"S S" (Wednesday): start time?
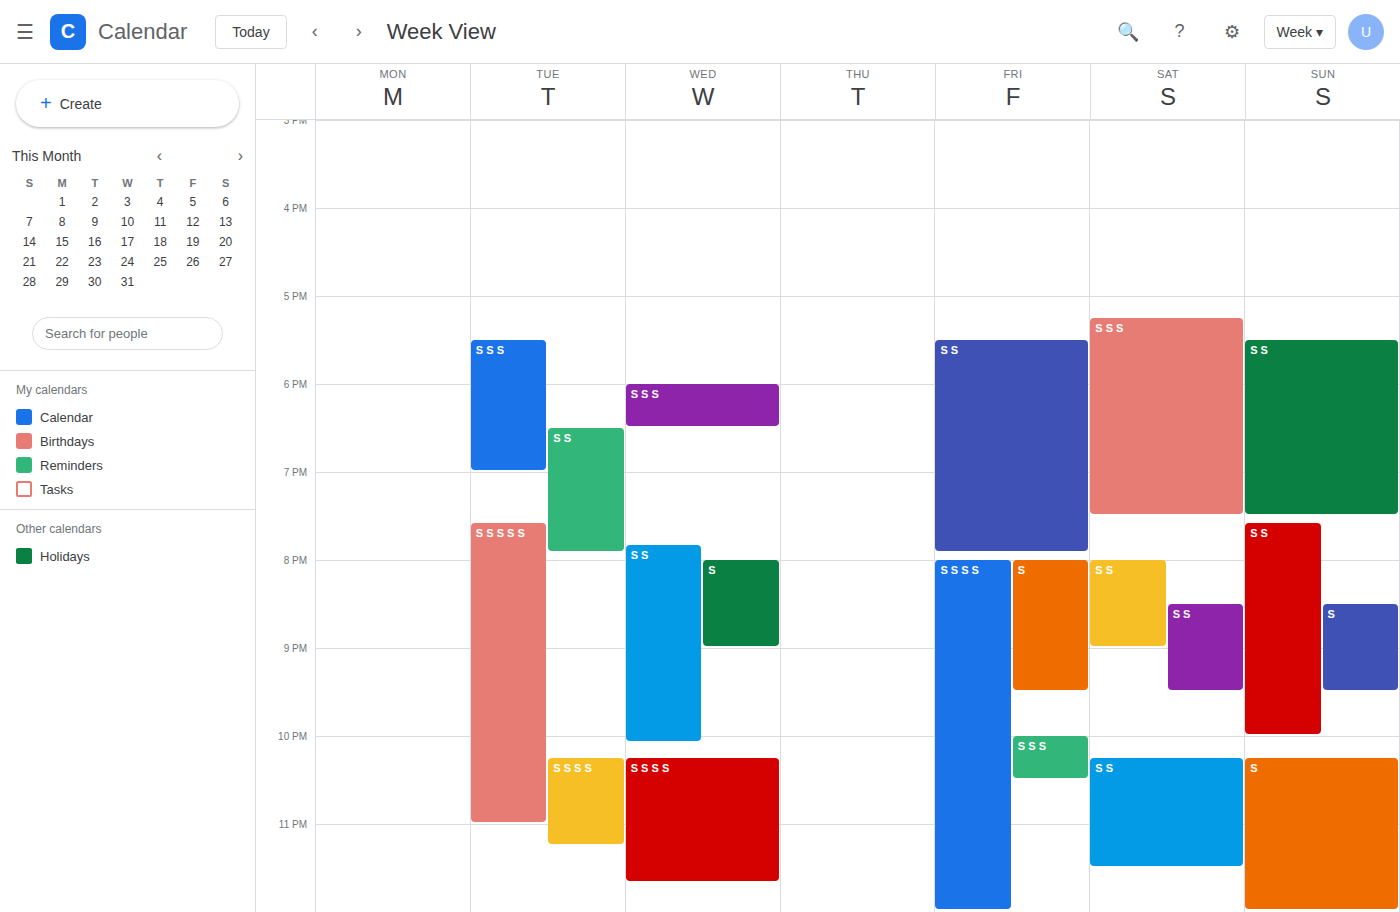
7:50 PM